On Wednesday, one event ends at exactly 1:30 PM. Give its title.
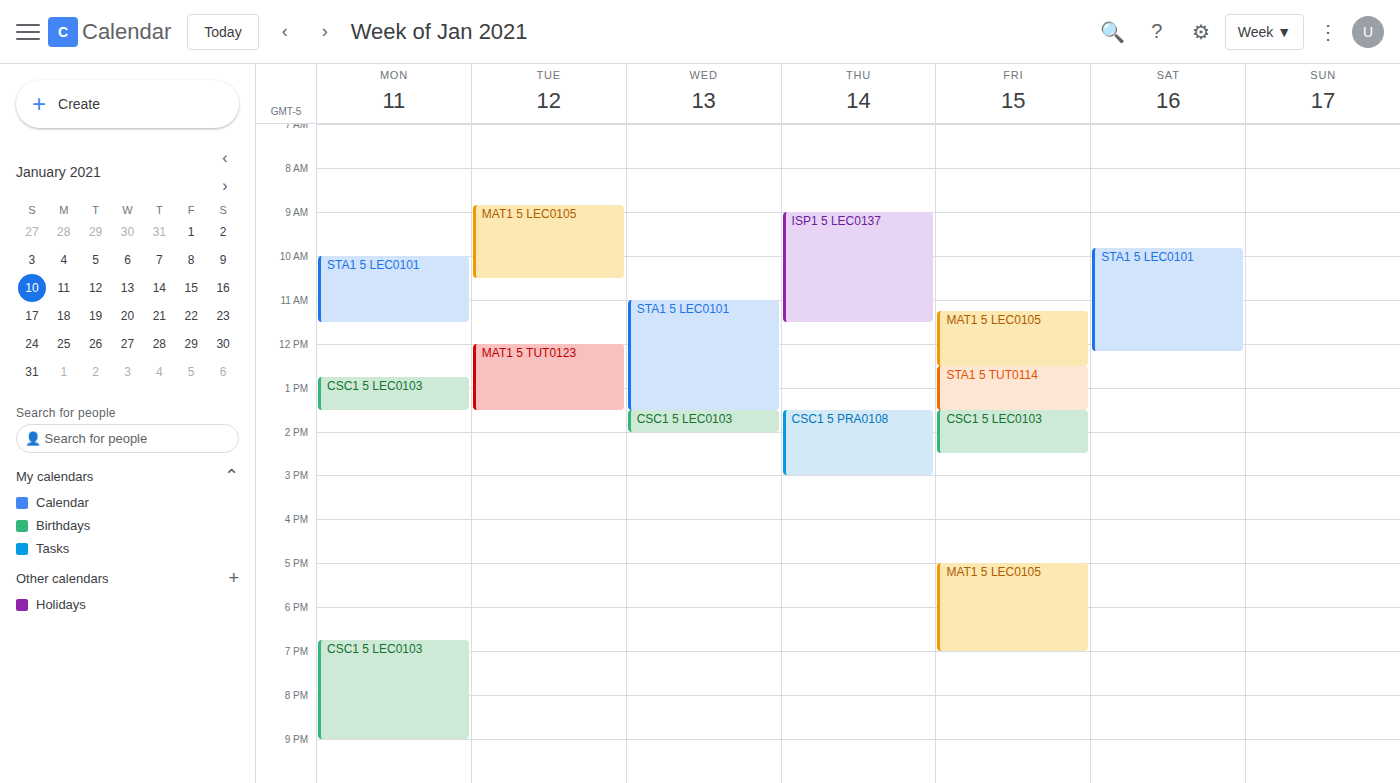
"STA1 5 LEC0101"